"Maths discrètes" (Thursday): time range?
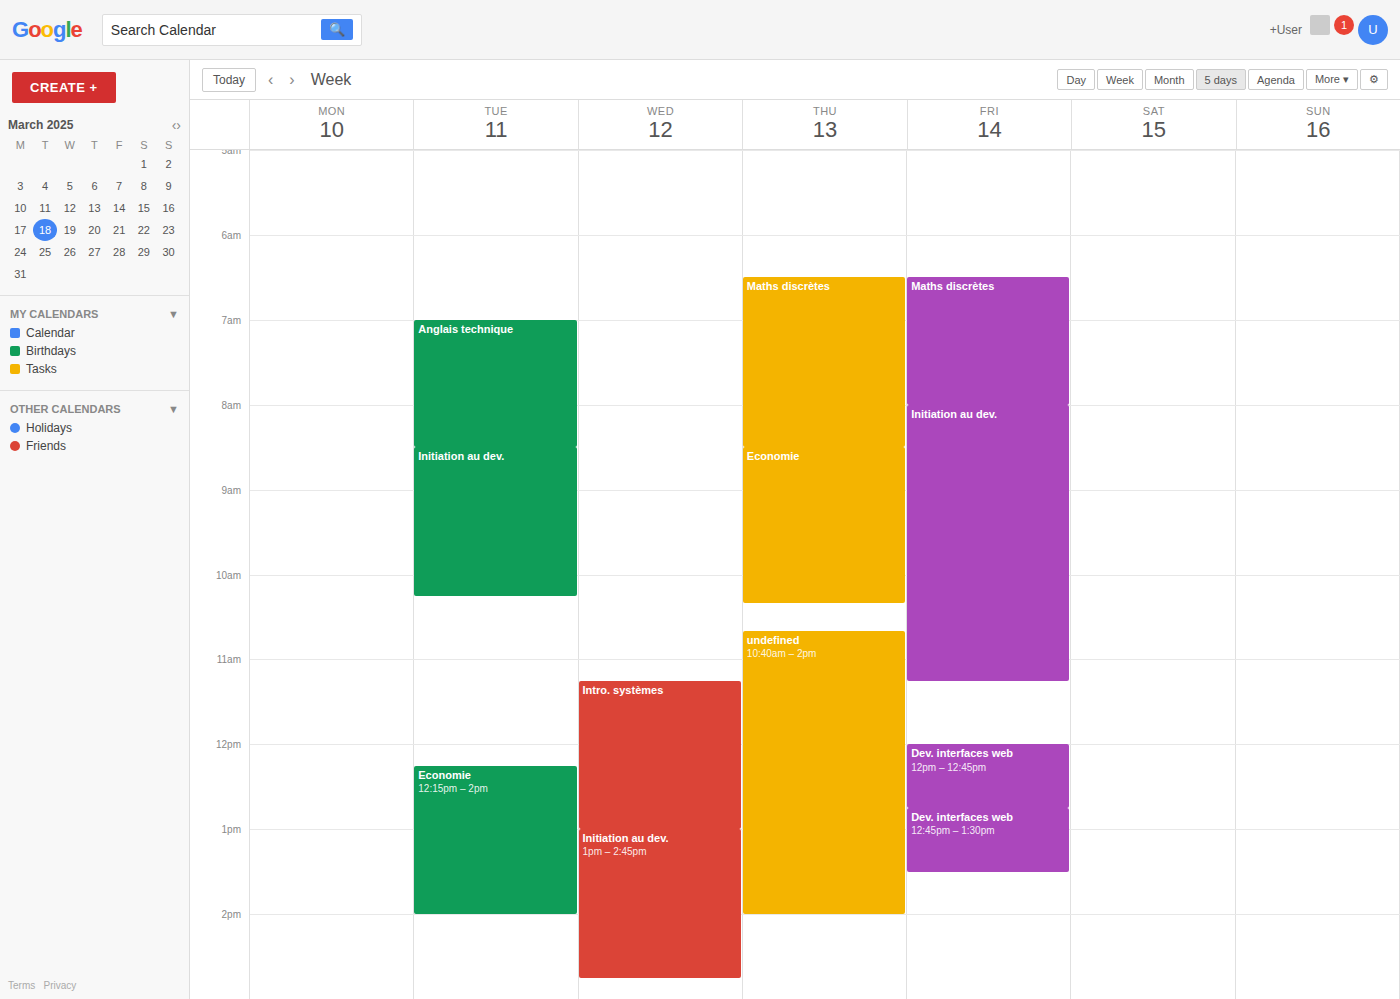
6:30 AM to 8:30 AM